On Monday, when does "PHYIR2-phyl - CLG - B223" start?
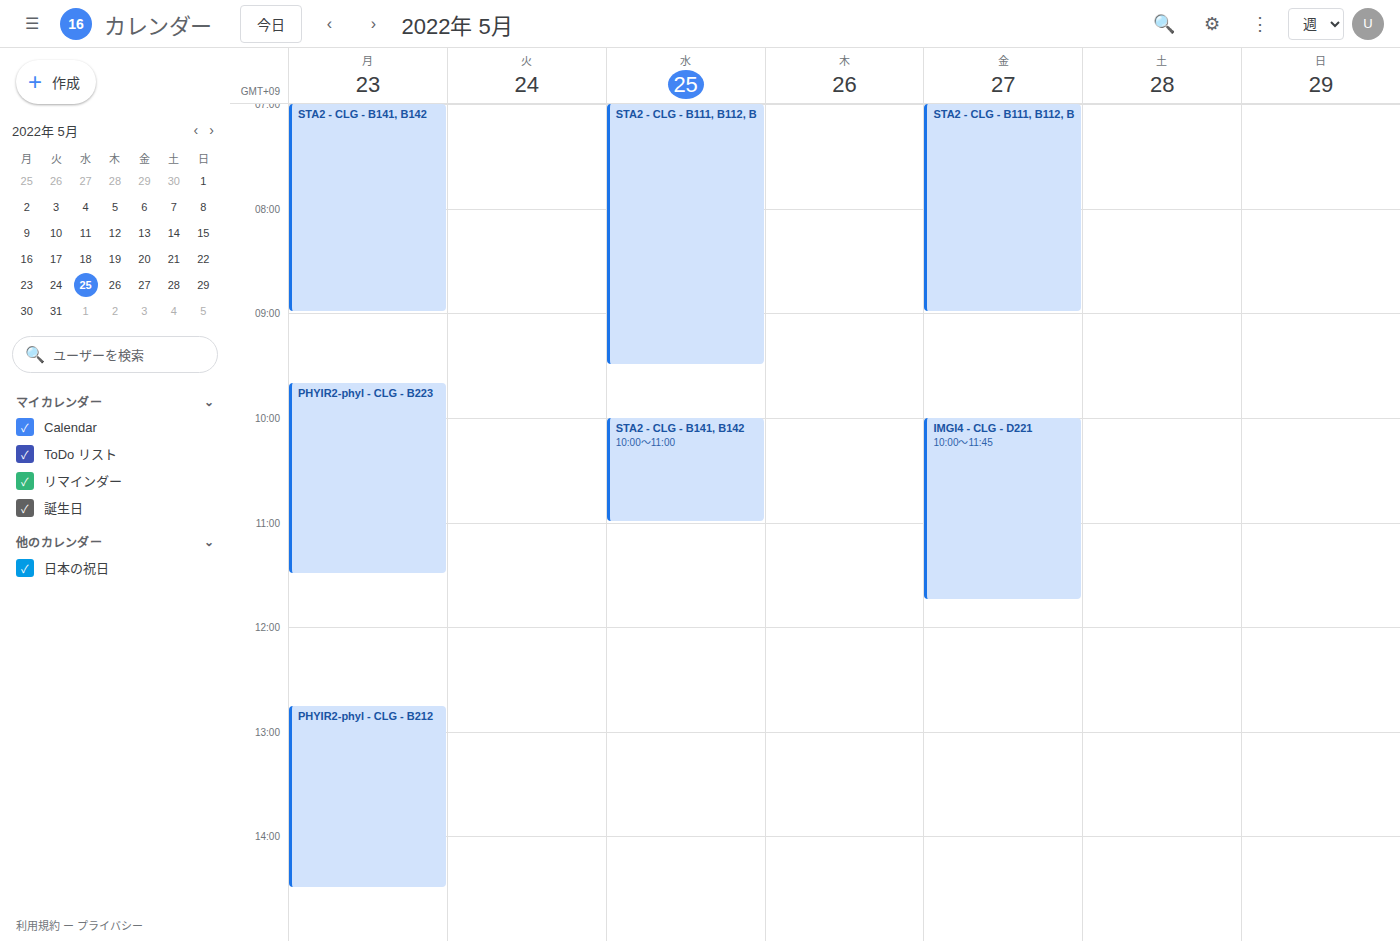
9:40 AM